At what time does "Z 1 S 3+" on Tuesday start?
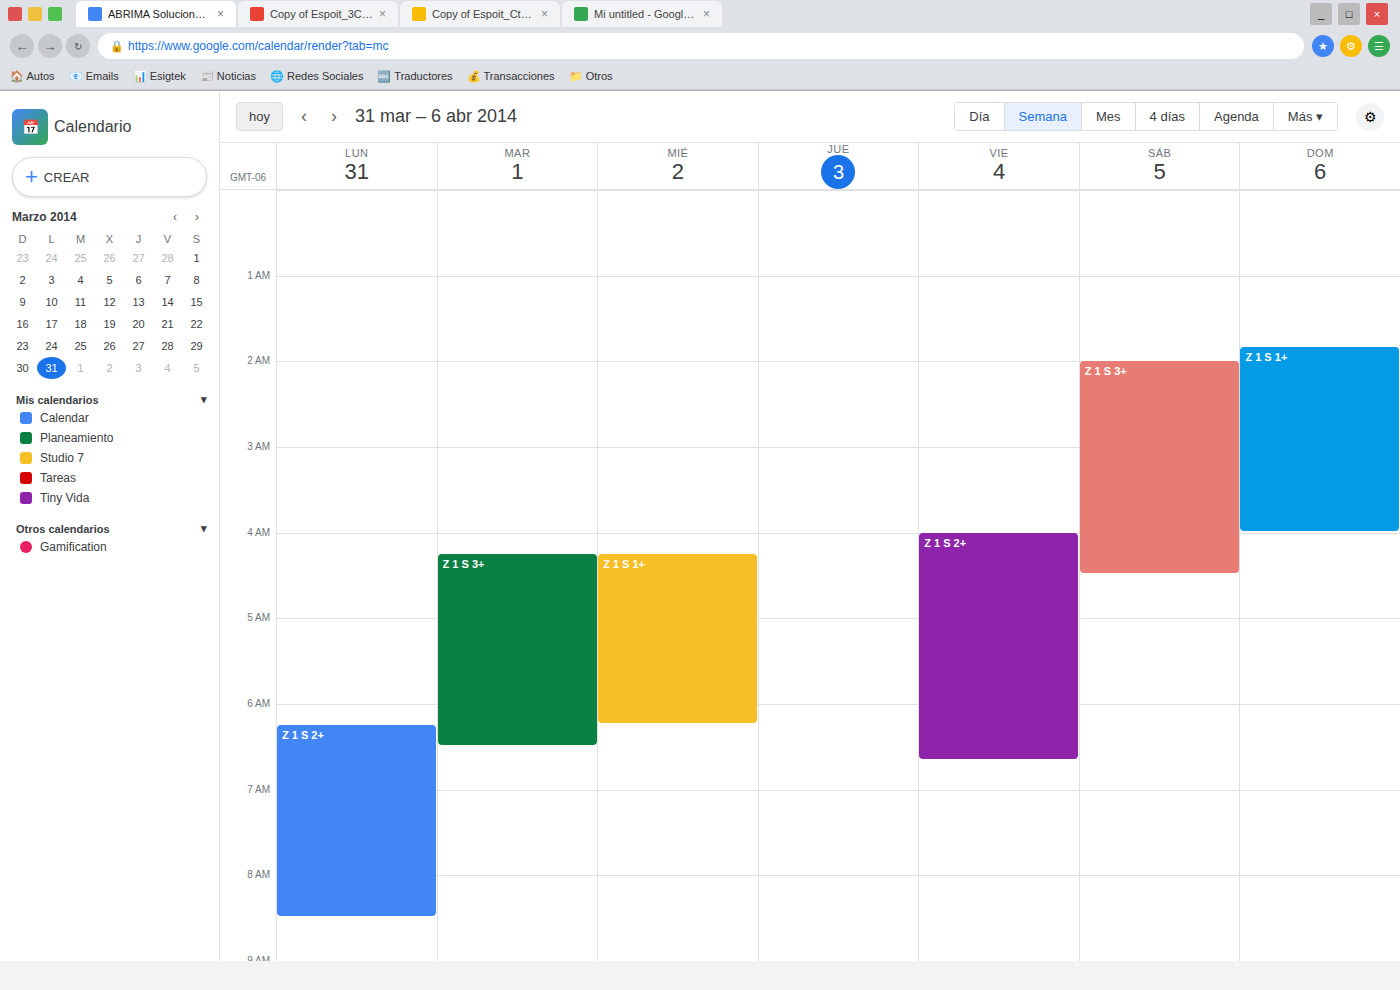
4:15 AM